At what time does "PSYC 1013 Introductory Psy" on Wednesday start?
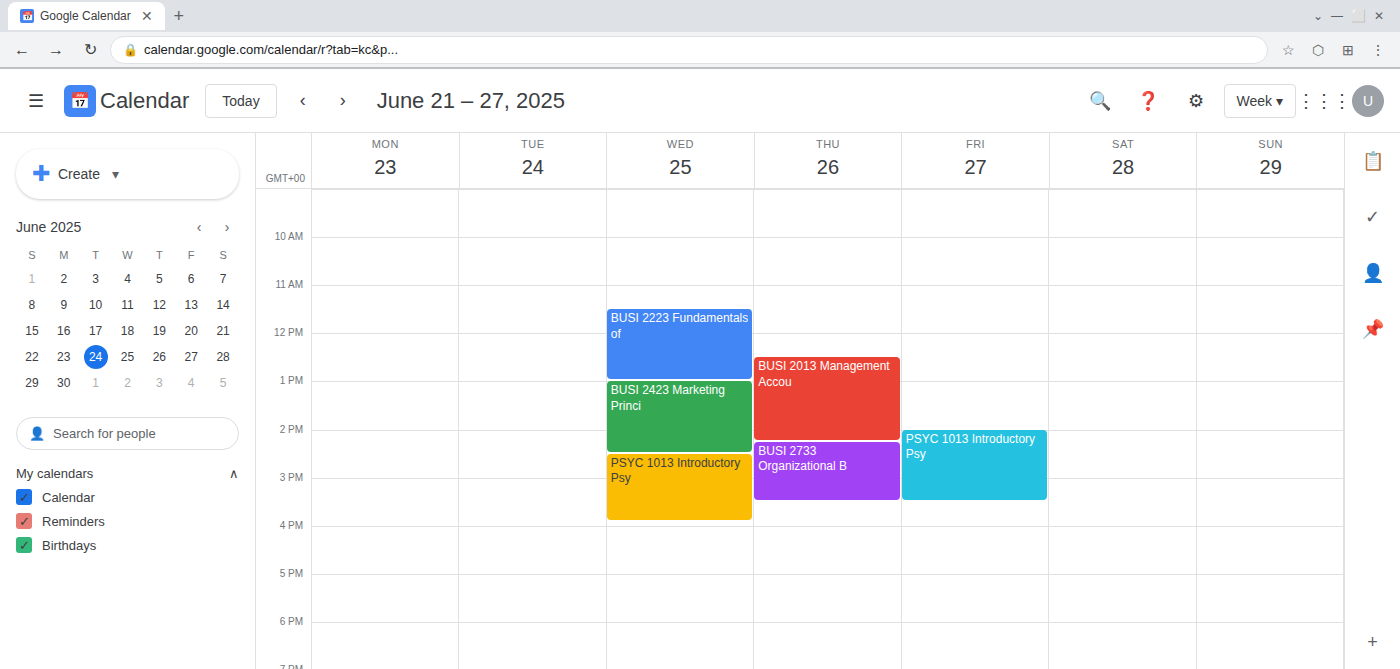
14:30